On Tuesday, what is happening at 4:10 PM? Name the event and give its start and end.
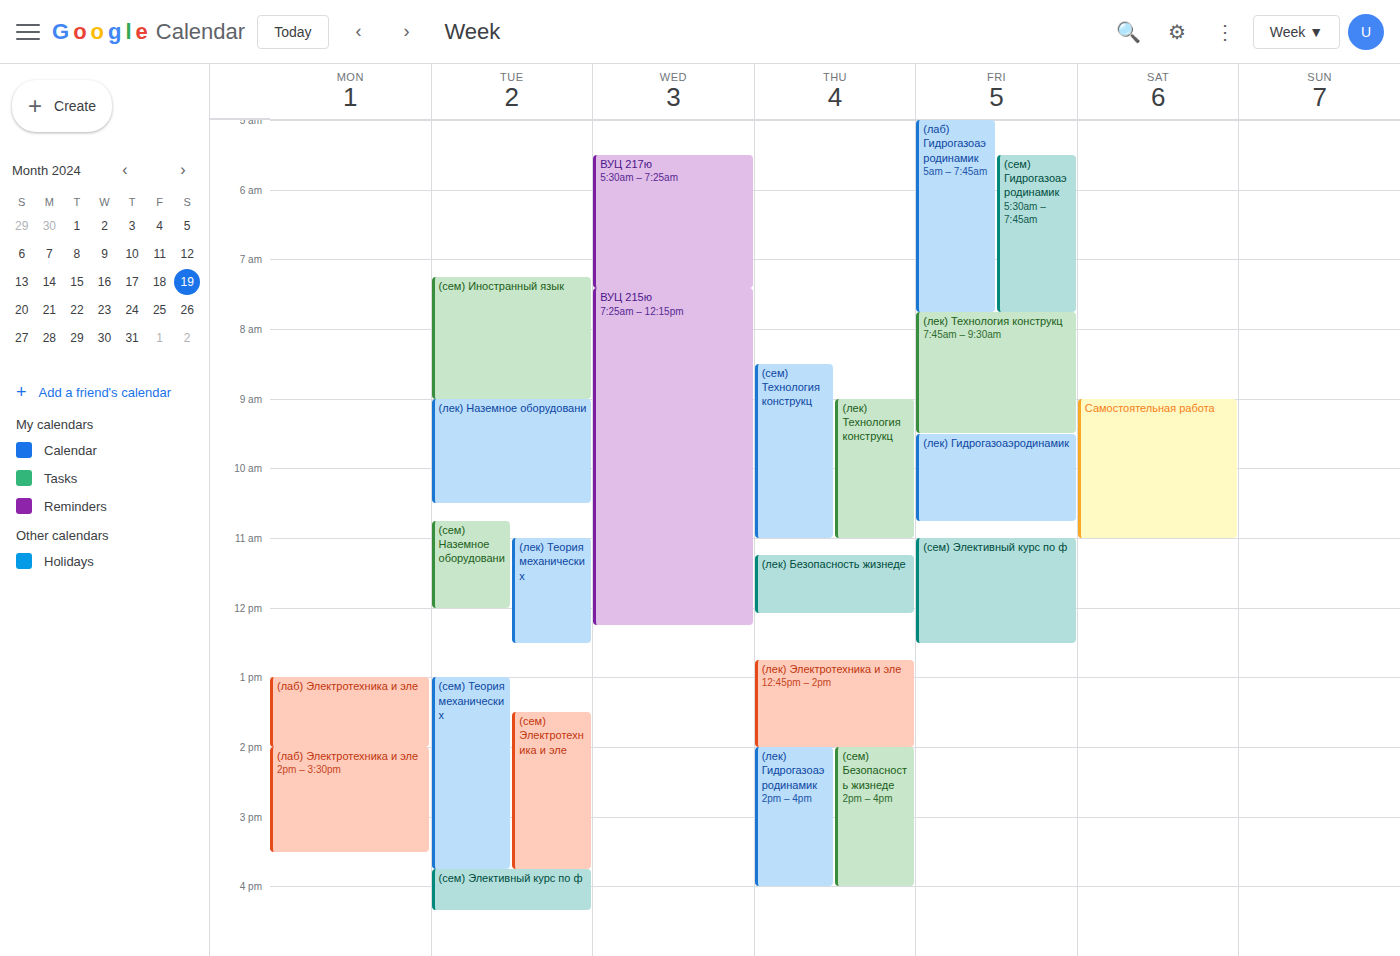
"(сем) Элективный курс по ф", 3:45 PM to 4:20 PM